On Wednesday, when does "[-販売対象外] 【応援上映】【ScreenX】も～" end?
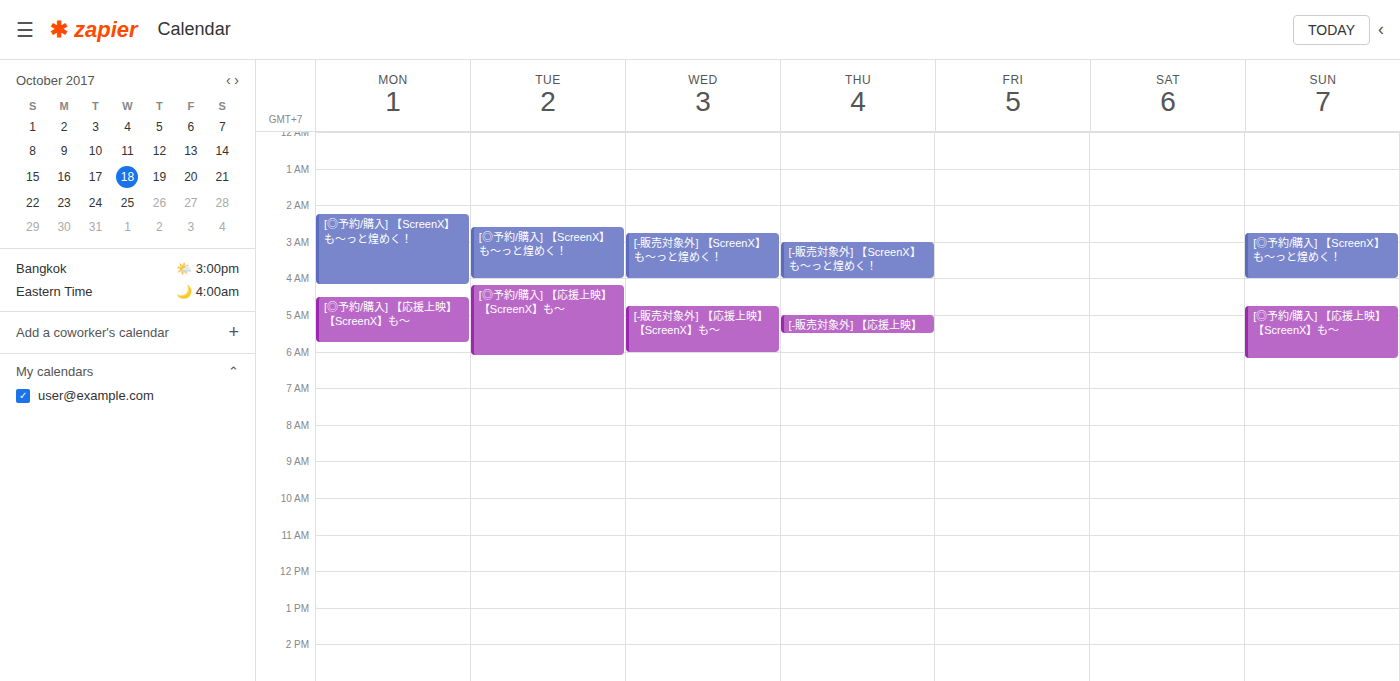
6:00 AM